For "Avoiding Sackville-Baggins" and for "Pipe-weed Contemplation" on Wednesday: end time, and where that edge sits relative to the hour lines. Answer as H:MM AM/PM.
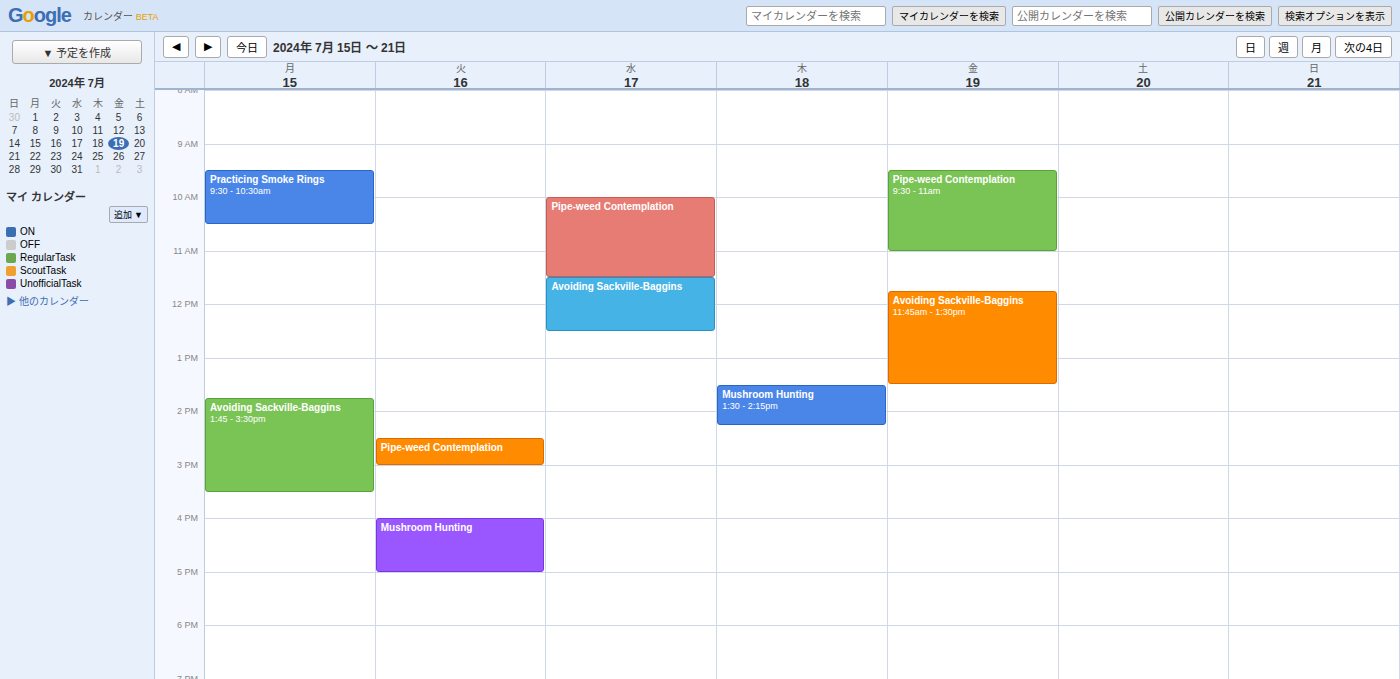
"Avoiding Sackville-Baggins": 12:30 PM, halfway between the 12 PM and 1 PM lines. "Pipe-weed Contemplation": 11:30 AM, halfway between the 11 AM and 12 PM lines.